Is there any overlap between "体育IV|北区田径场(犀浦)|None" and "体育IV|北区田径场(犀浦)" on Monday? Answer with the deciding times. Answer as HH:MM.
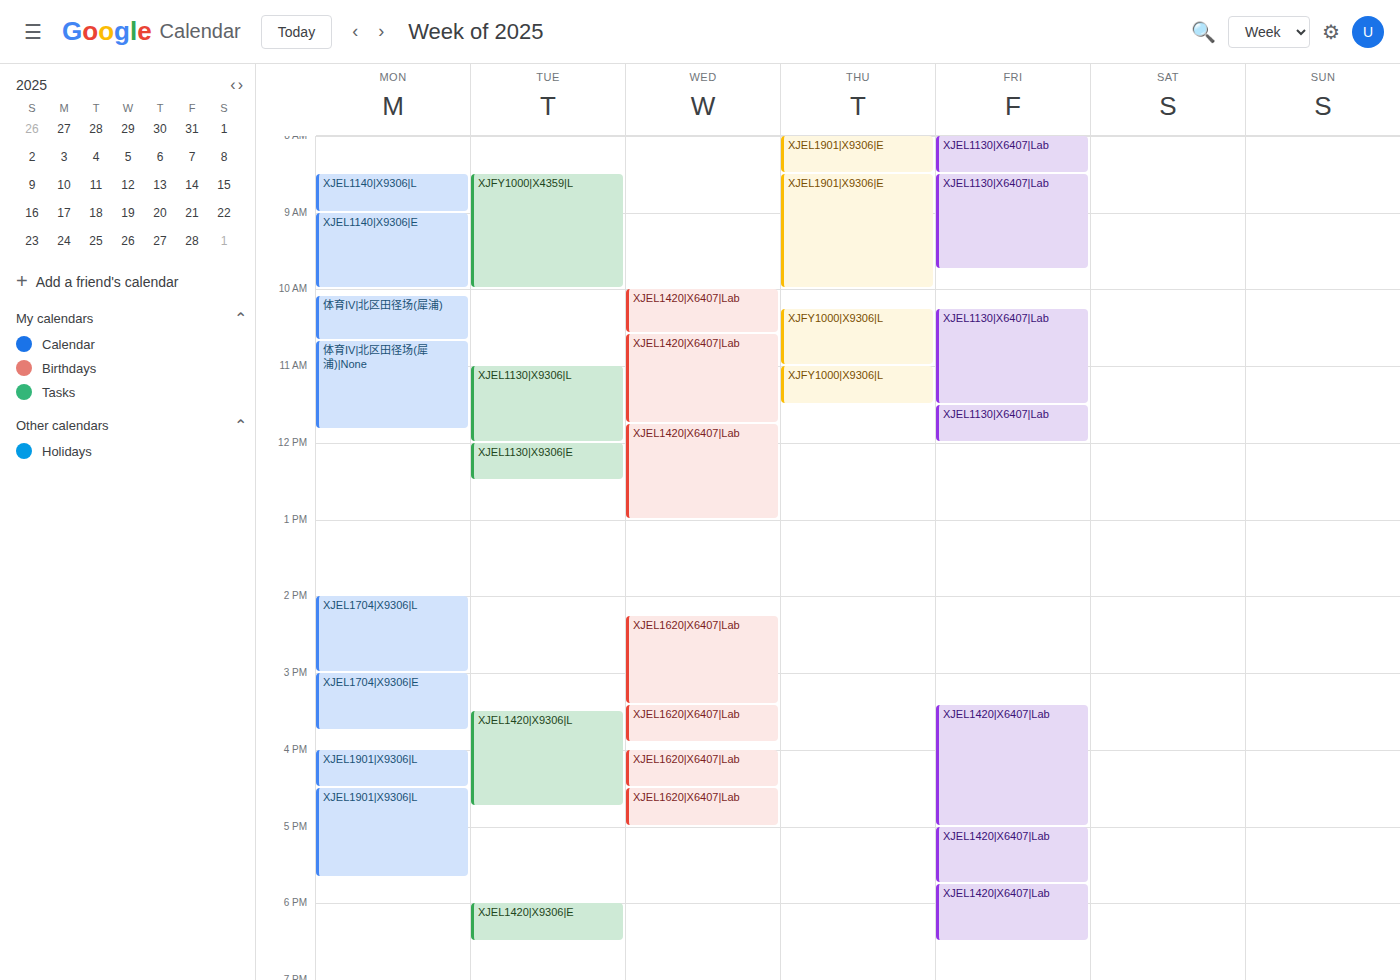
"体育IV|北区田径场(犀浦)" ends at 10:40, exactly when "体育IV|北区田径场(犀浦)|None" starts -- they touch but do not overlap.